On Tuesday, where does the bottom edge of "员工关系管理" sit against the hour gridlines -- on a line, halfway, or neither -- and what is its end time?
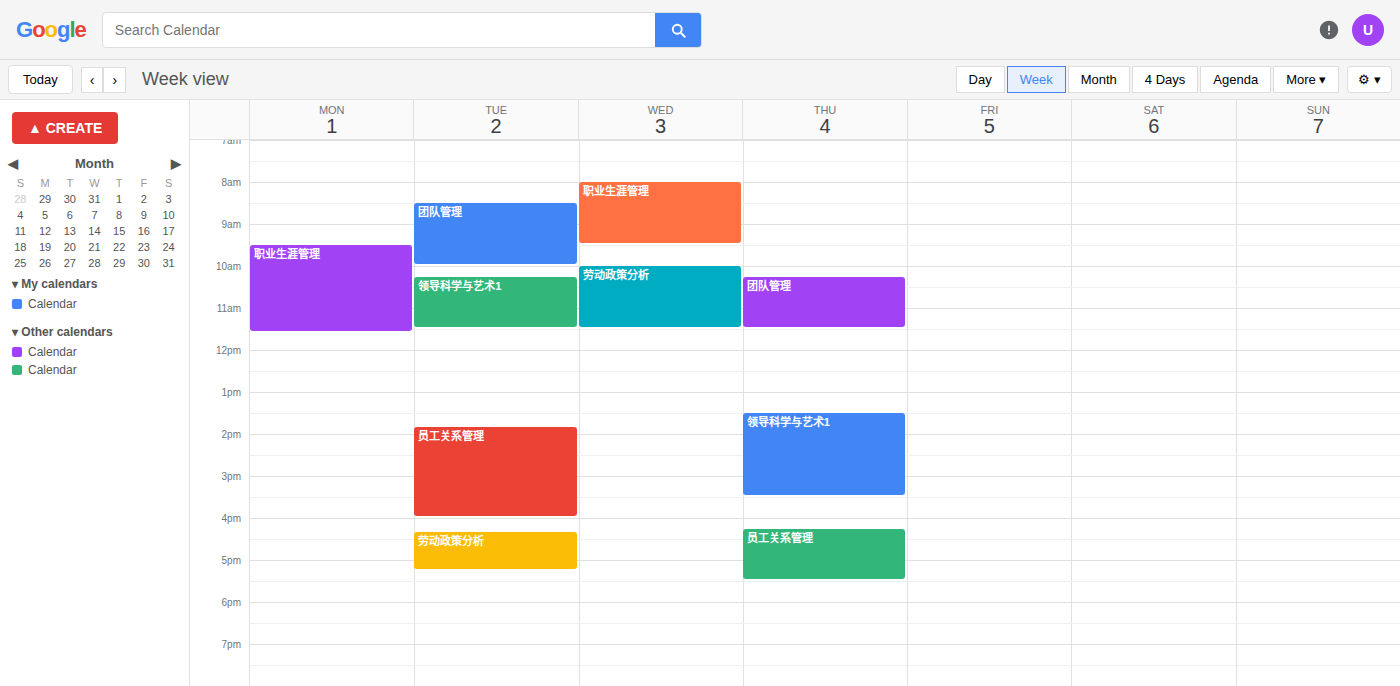
4:00 PM -- exactly on the 4 PM line.